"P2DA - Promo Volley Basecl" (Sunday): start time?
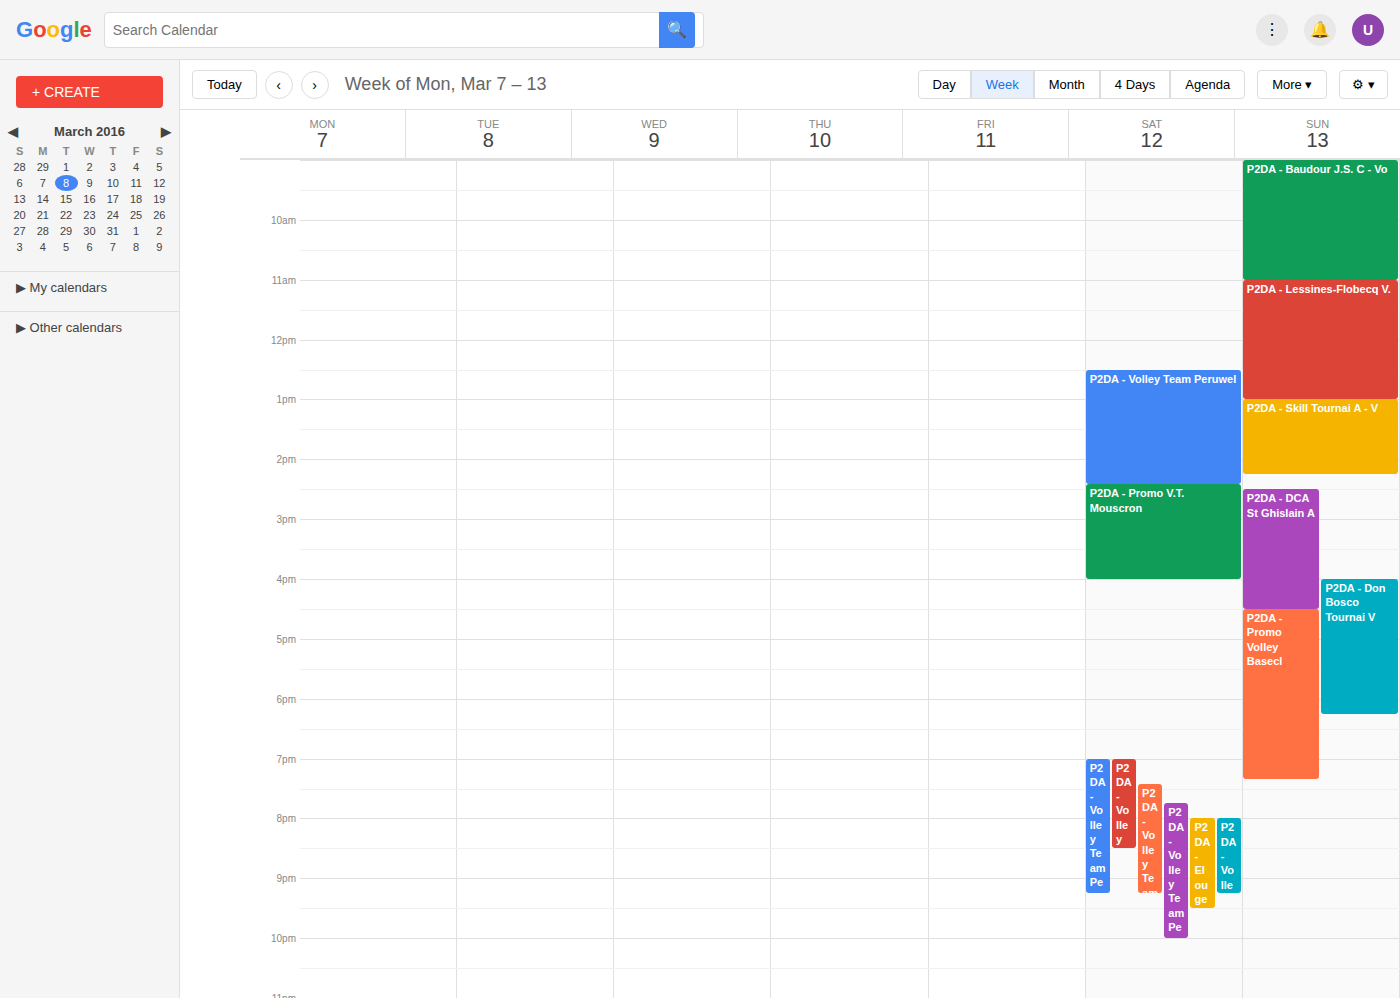
4:30 PM